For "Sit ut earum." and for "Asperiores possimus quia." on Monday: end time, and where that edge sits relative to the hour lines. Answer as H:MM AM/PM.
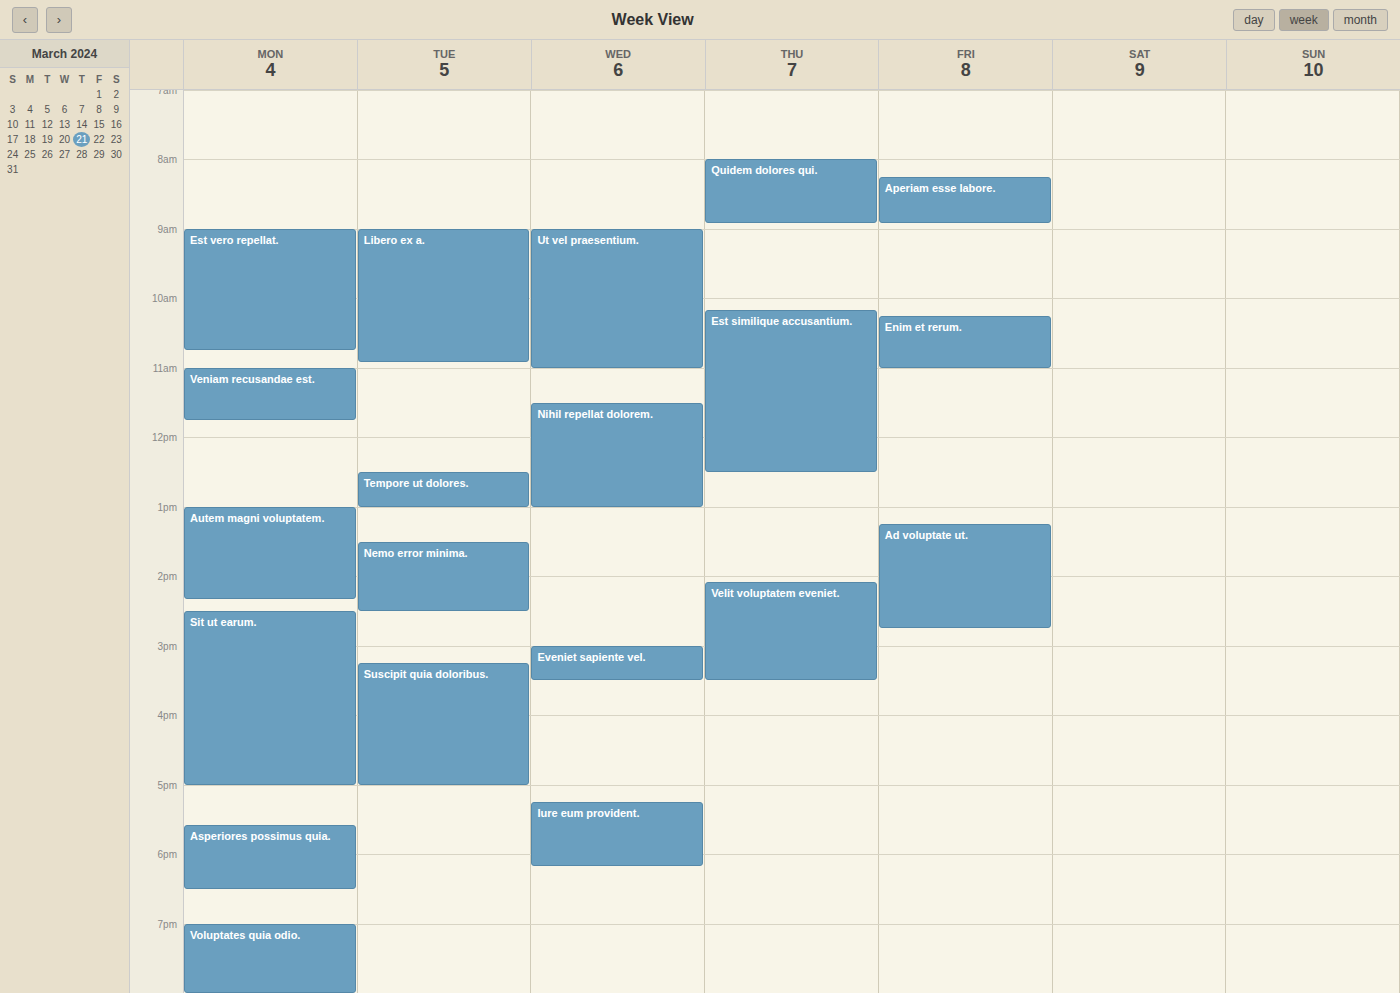
"Sit ut earum.": 5:00 PM, exactly on the 5 PM line. "Asperiores possimus quia.": 6:30 PM, halfway between the 6 PM and 7 PM lines.